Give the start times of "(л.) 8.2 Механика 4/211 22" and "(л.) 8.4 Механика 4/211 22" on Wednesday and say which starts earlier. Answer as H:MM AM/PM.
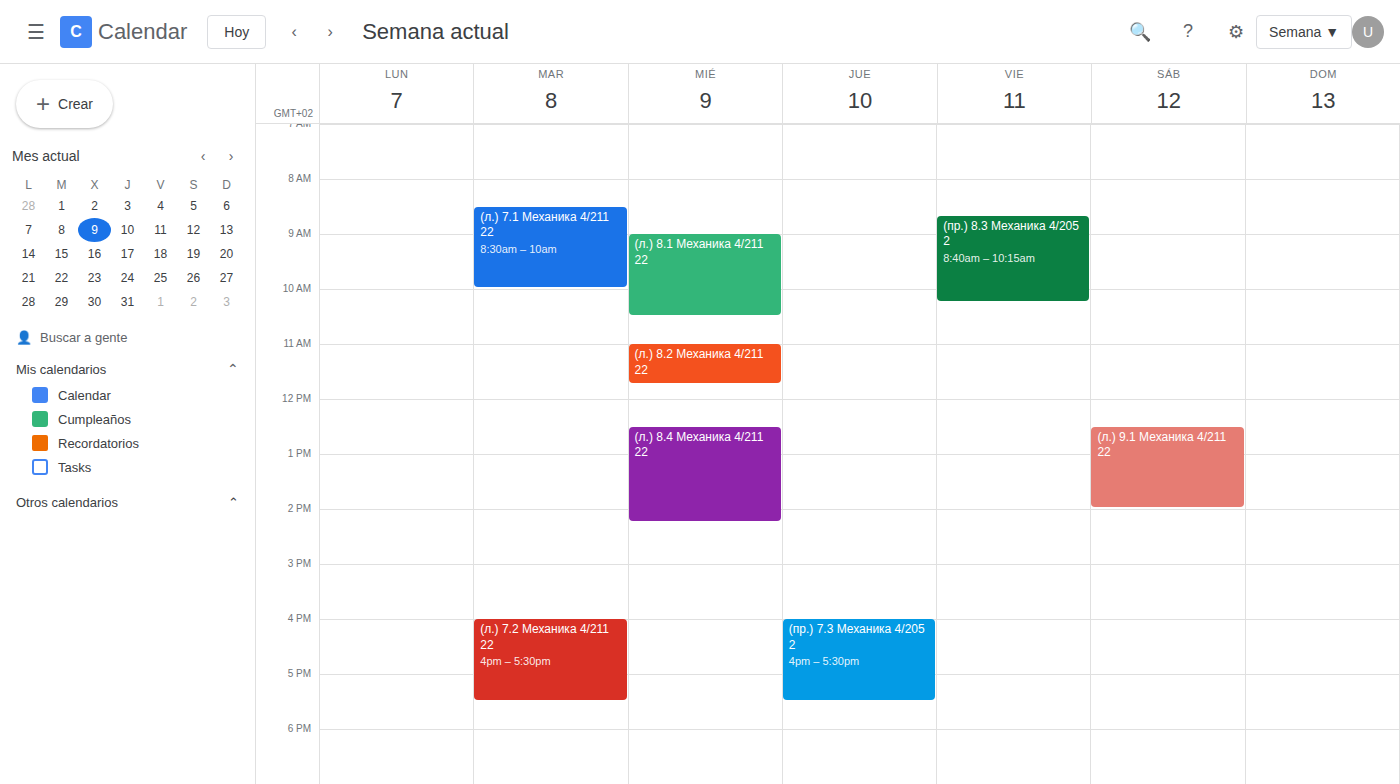
"(л.) 8.2 Механика 4/211 22" 11:00 AM; "(л.) 8.4 Механика 4/211 22" 12:30 PM.